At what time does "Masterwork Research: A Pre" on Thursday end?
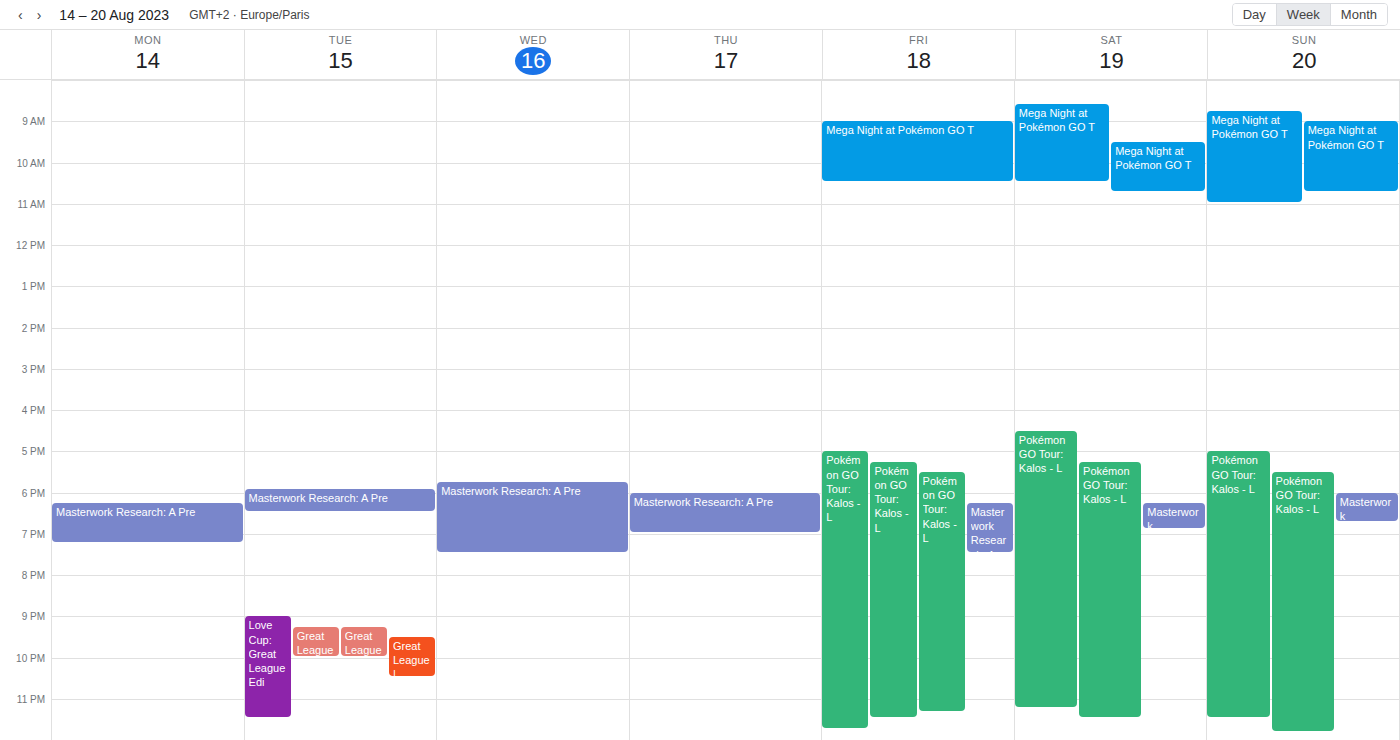
7:00 PM